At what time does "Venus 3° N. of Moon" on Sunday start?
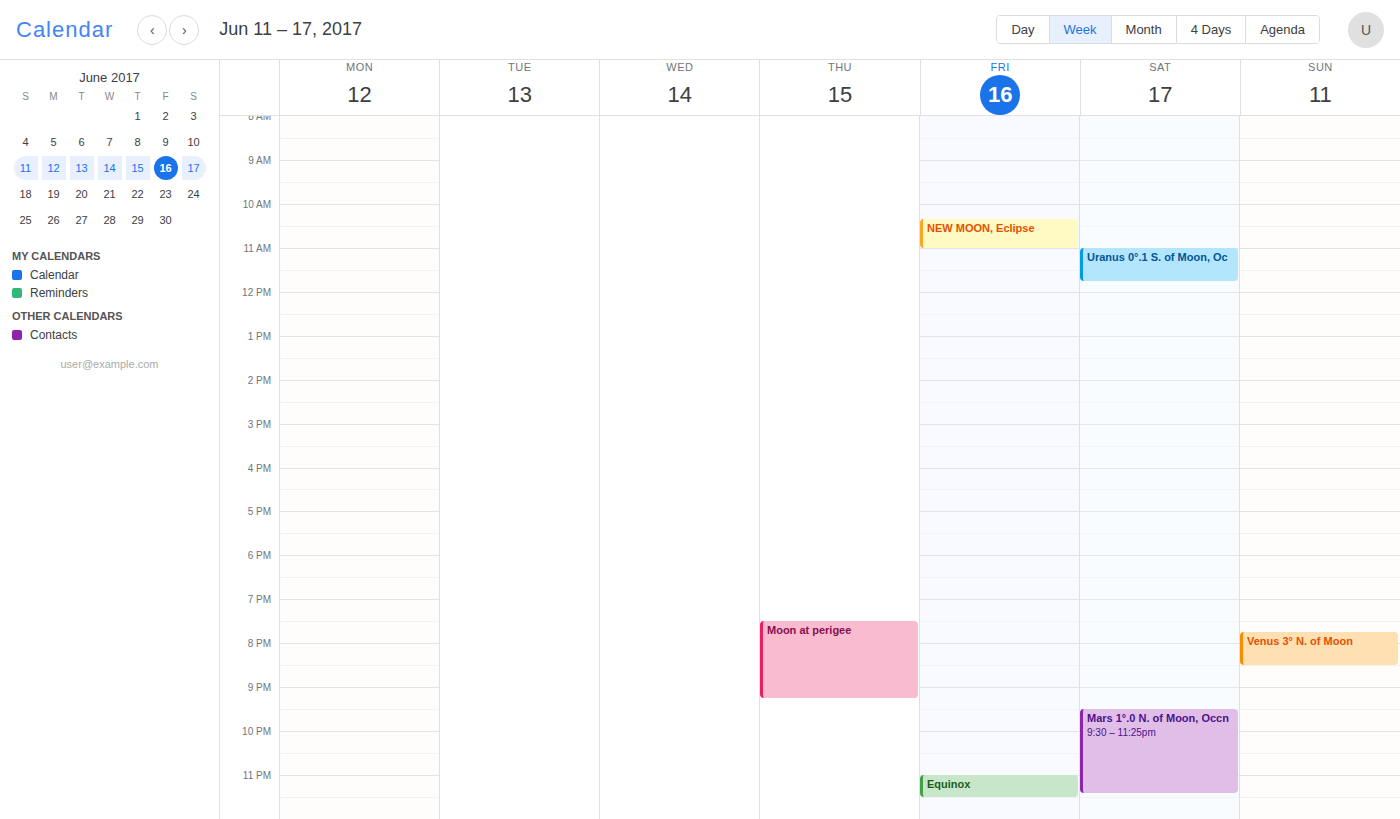
7:45 PM